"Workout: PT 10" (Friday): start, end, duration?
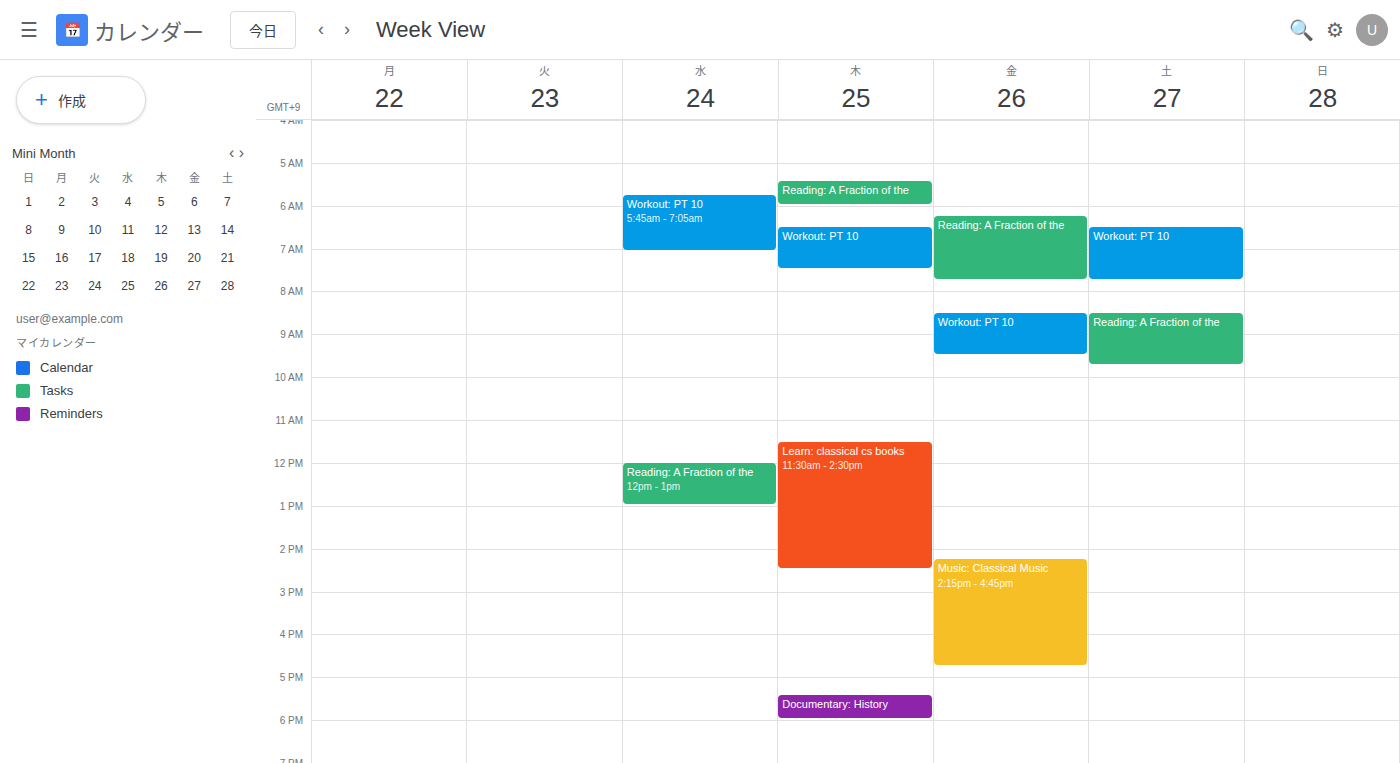
8:30 AM to 9:30 AM, 1 hour